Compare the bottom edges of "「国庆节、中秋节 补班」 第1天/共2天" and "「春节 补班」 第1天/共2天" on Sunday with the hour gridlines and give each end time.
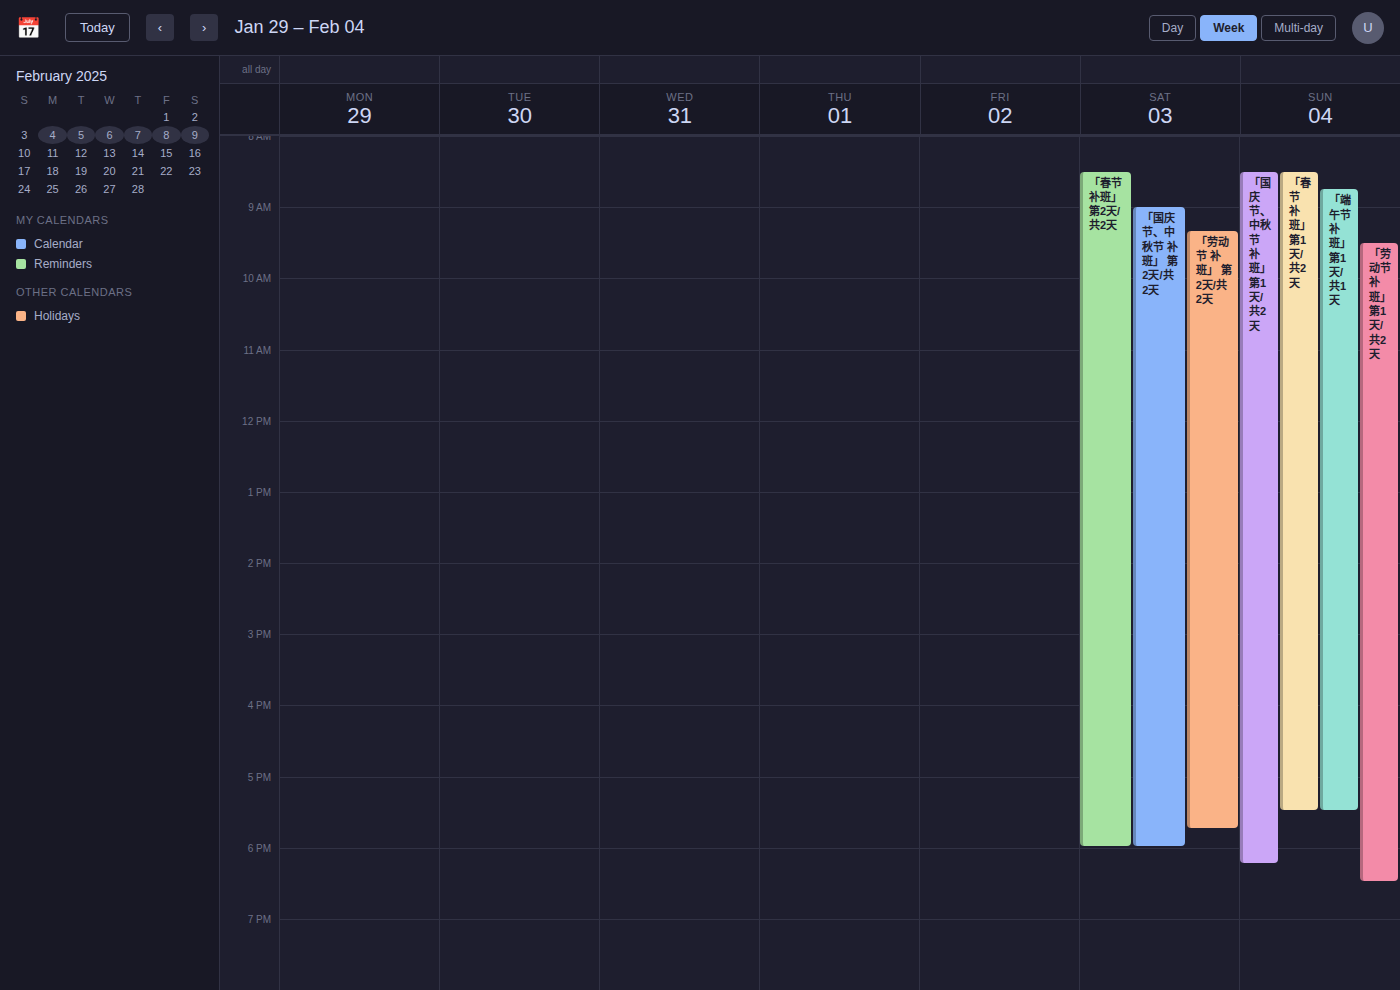
"「国庆节、中秋节 补班」 第1天/共2天": 6:15 PM, neither: a quarter of the way from the 6 PM line to the 7 PM line. "「春节 补班」 第1天/共2天": 5:30 PM, halfway between the 5 PM and 6 PM lines.